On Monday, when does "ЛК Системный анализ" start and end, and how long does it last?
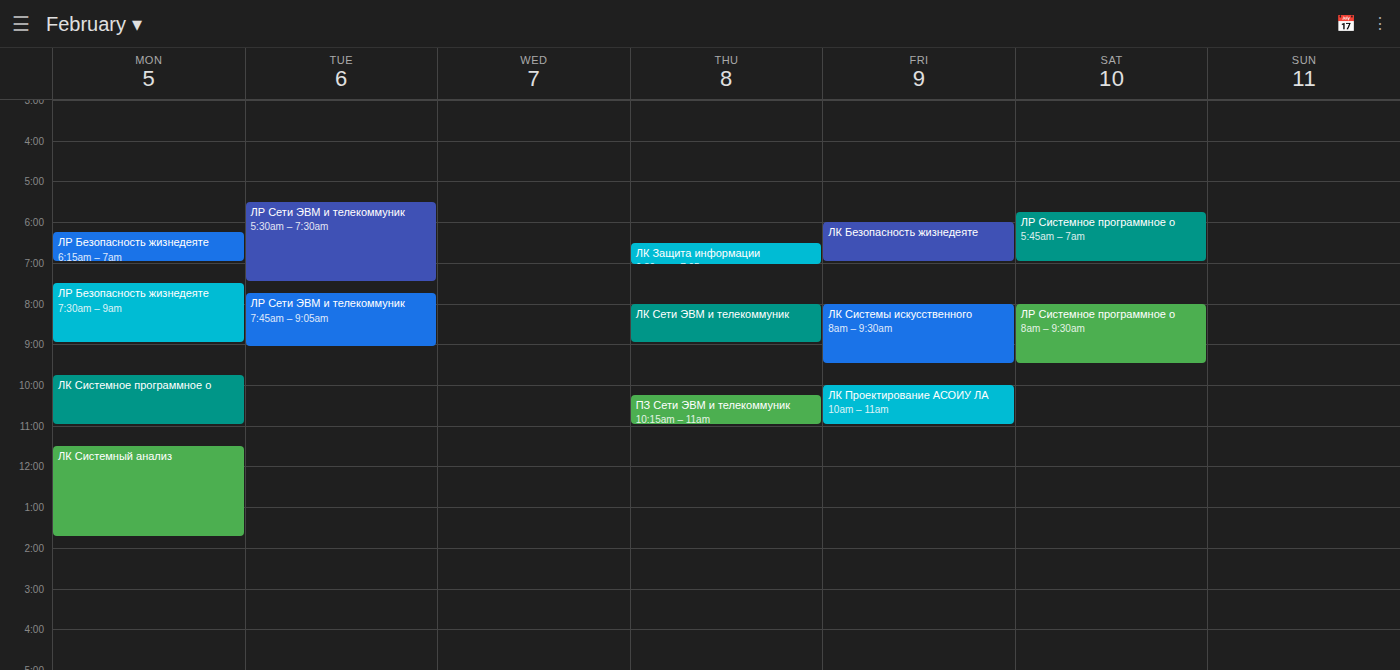
11:30 AM to 1:45 PM, 2 hours 15 minutes